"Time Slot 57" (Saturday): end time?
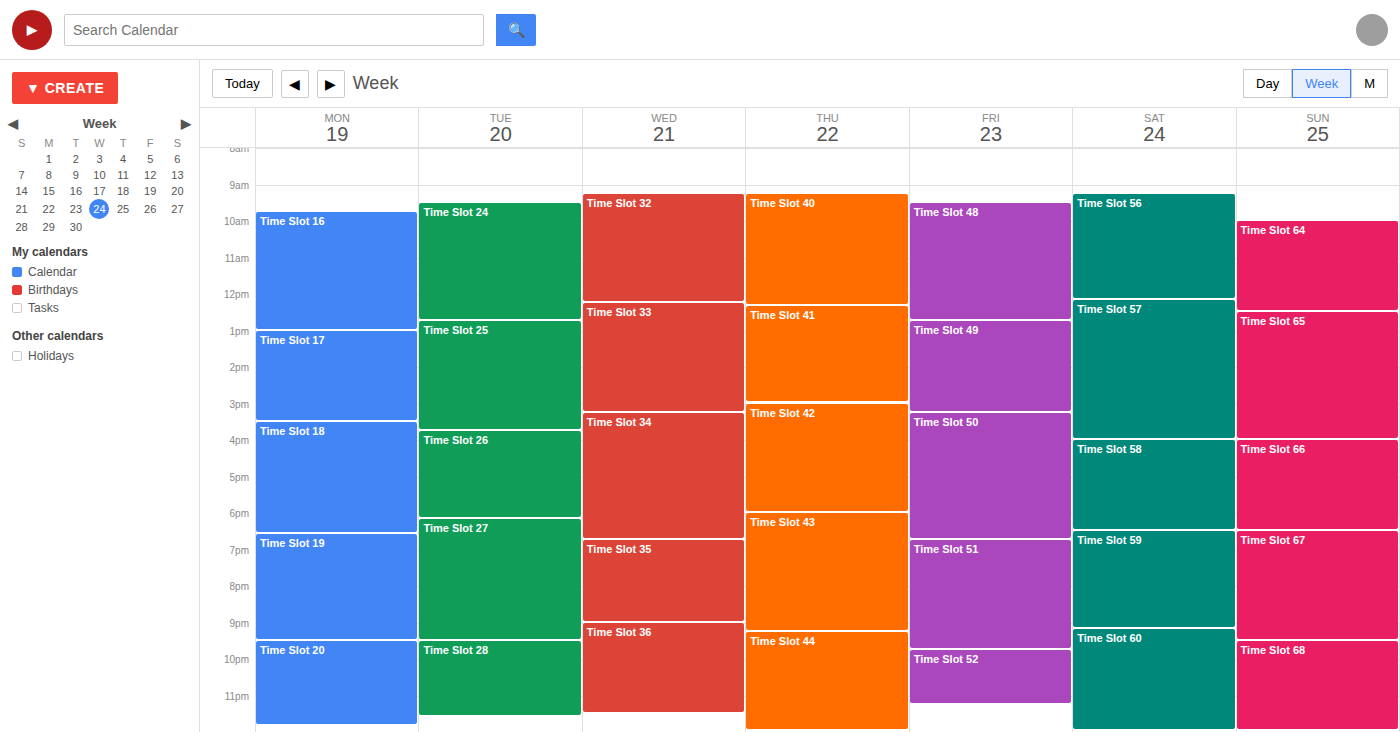
4:00 PM